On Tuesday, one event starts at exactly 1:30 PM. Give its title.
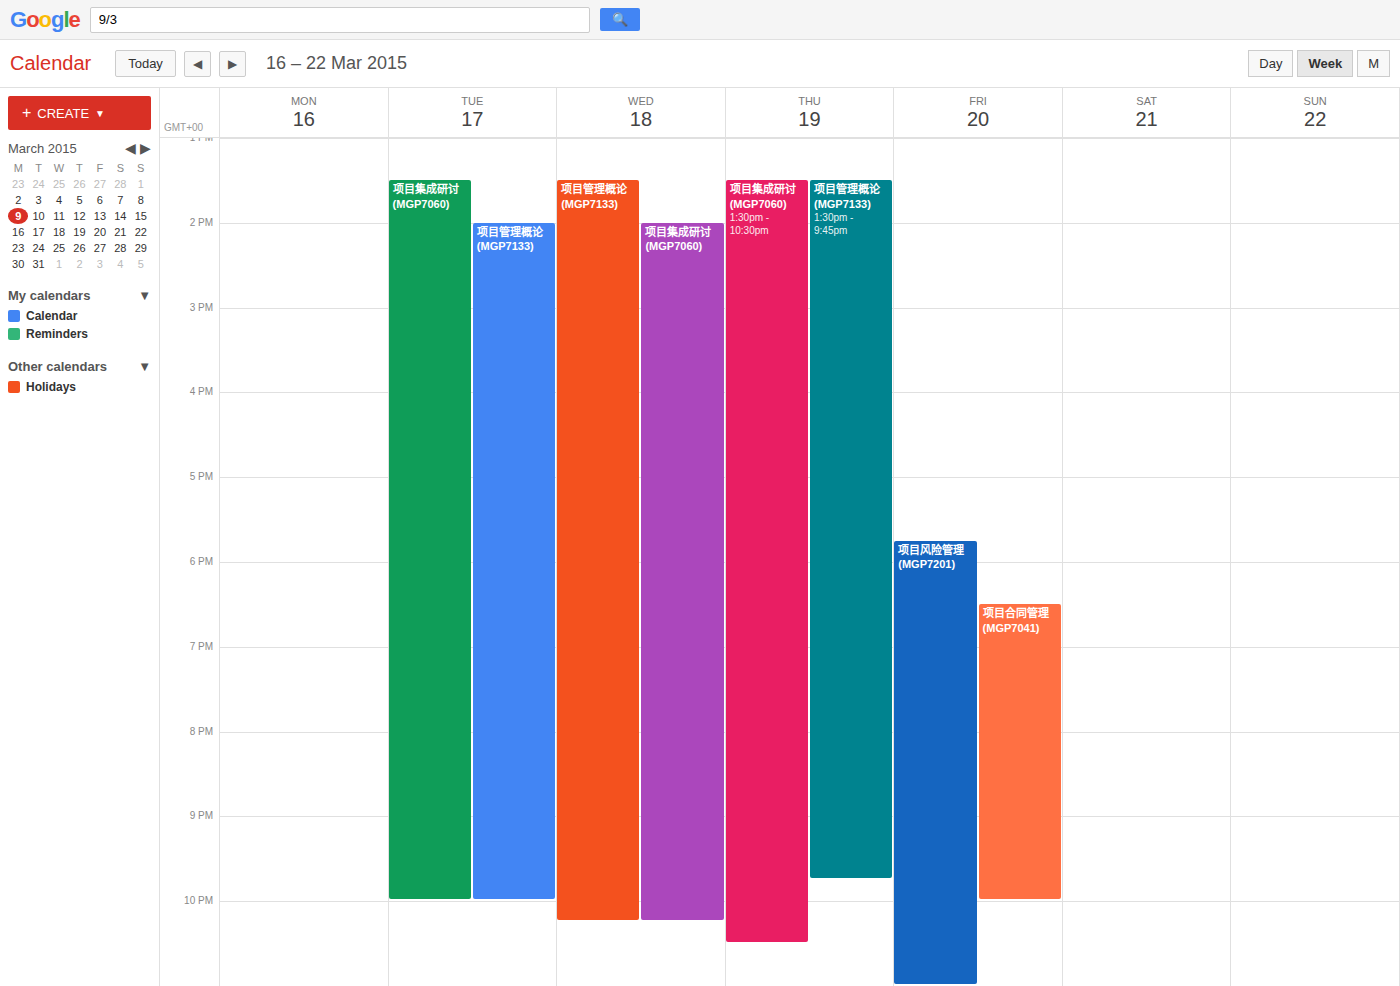
"项目集成研讨 (MGP7060)"